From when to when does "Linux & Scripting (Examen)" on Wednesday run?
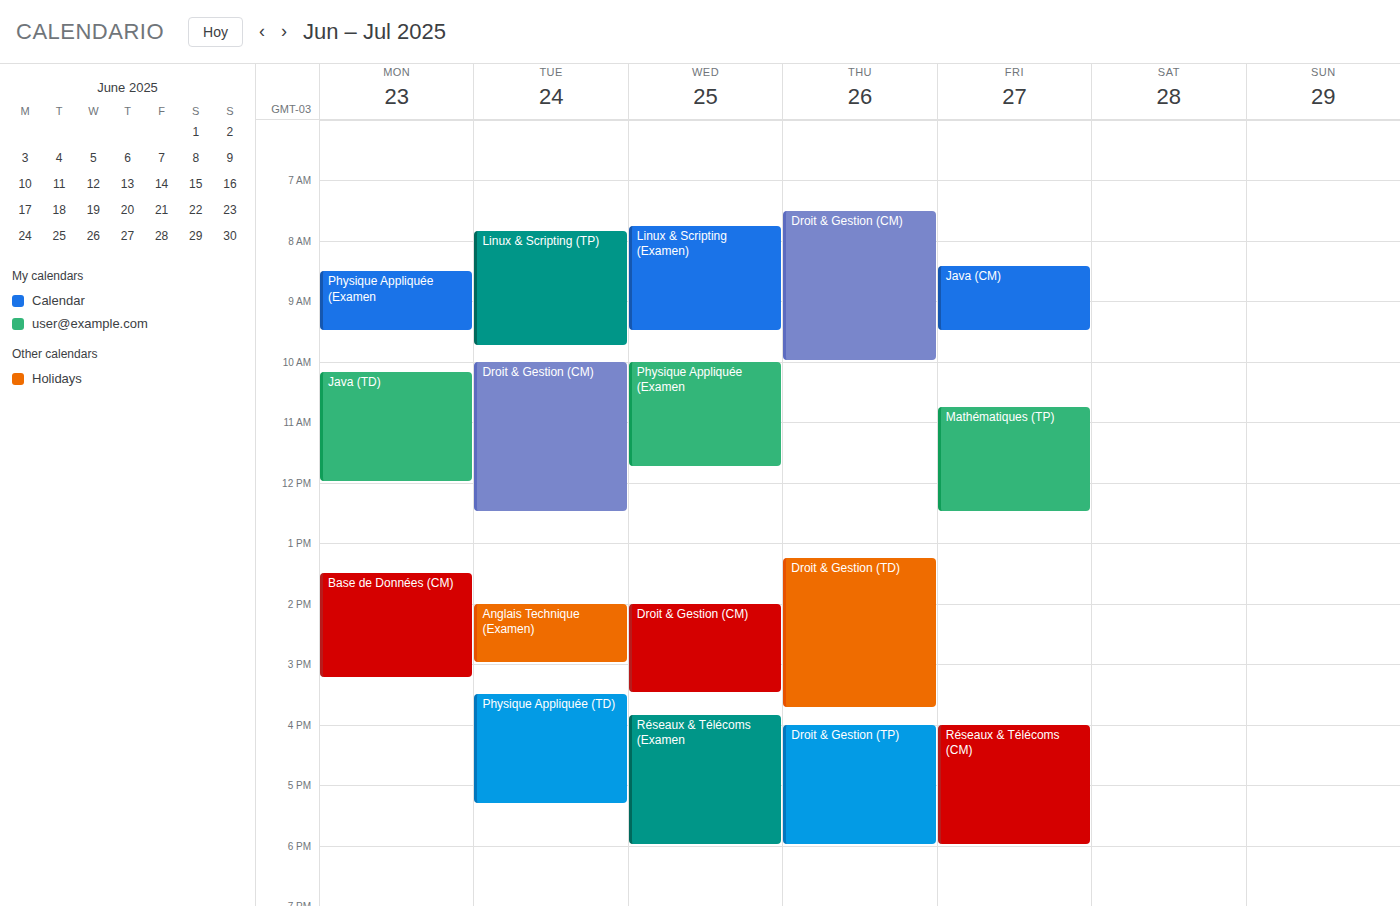
7:45 AM to 9:30 AM